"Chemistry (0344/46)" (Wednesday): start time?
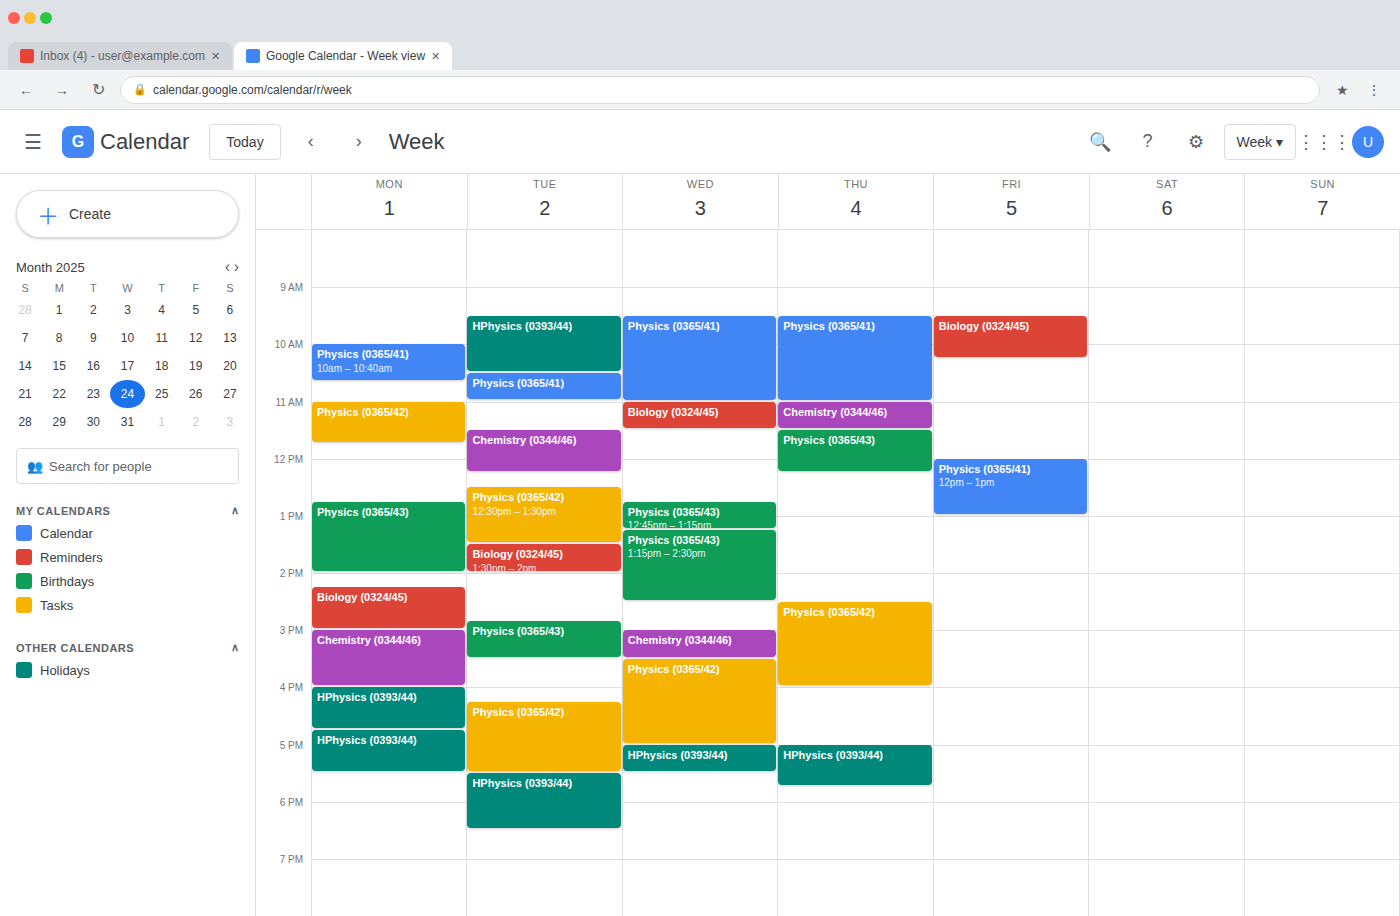
3:00 PM